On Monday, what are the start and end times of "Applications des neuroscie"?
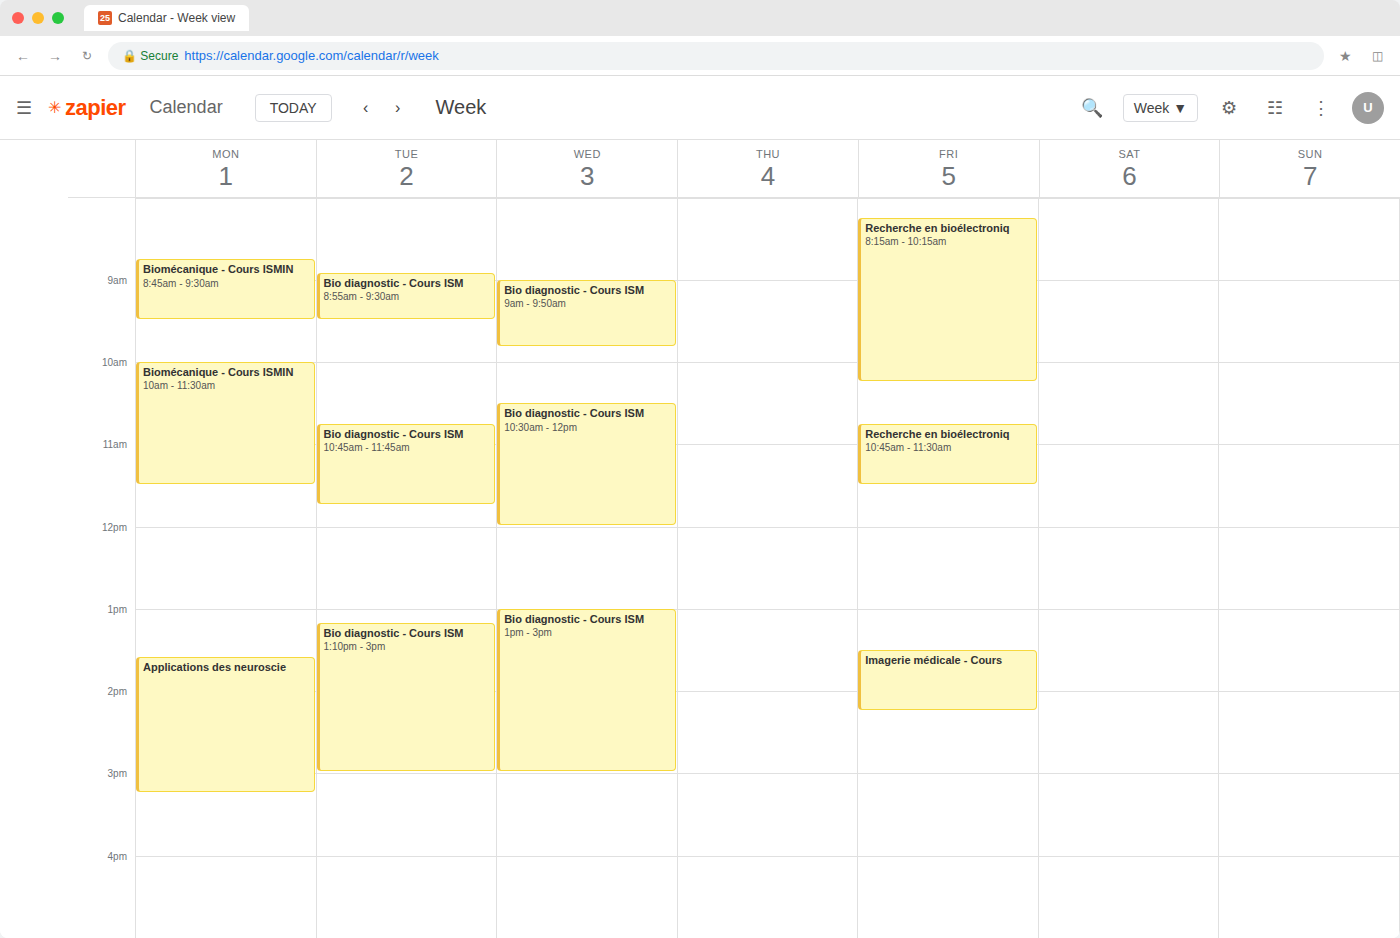
1:35 PM to 3:15 PM